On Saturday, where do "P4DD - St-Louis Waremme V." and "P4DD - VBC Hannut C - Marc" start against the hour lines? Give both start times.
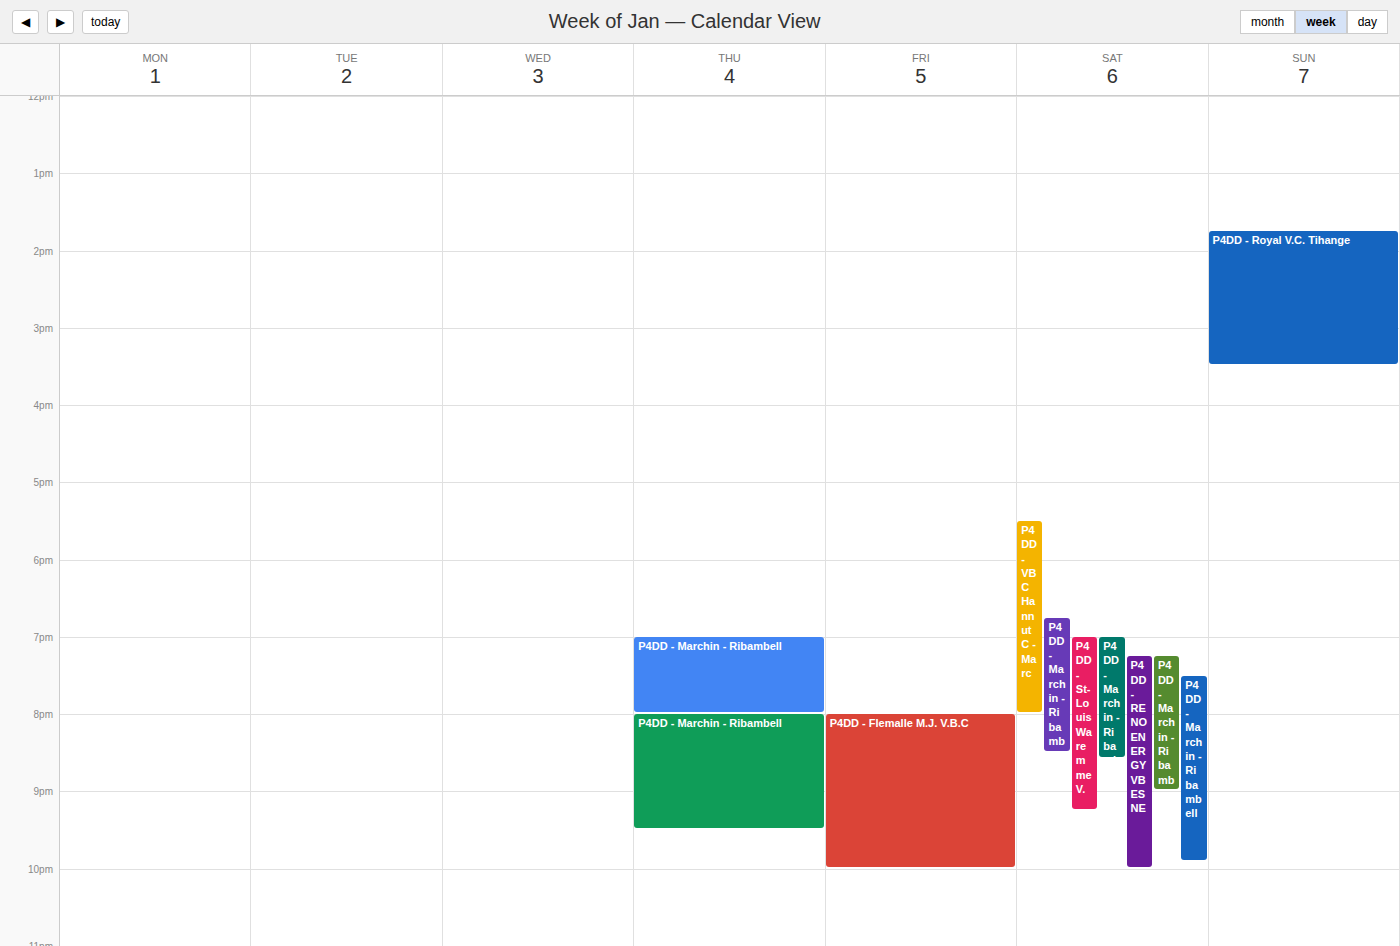
"P4DD - St-Louis Waremme V.": 7:00 PM, exactly on the 7 PM line. "P4DD - VBC Hannut C - Marc": 5:30 PM, halfway between the 5 PM and 6 PM lines.